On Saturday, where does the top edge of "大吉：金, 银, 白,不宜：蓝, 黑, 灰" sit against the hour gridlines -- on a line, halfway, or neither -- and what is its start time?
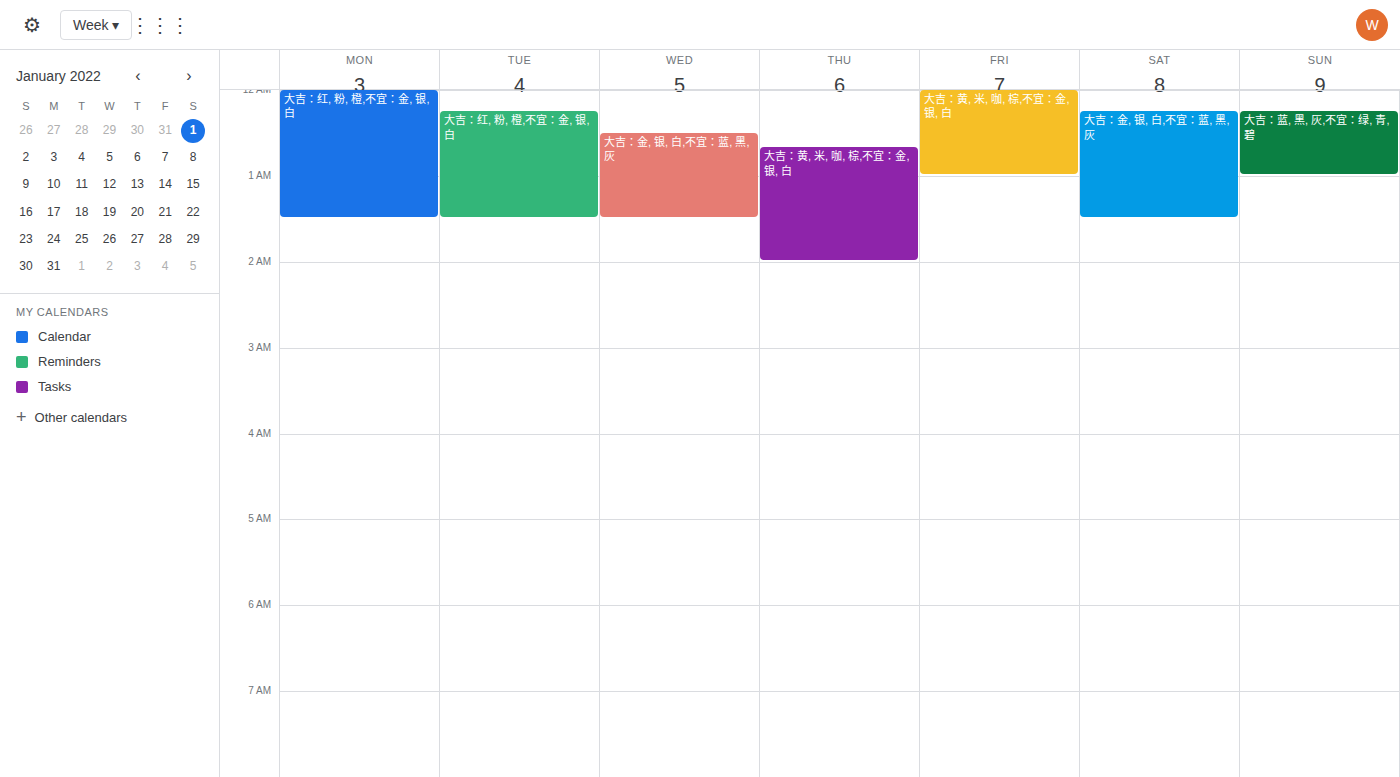
12:15 AM -- neither: a quarter of the way from the 12 AM line to the 1 AM line.